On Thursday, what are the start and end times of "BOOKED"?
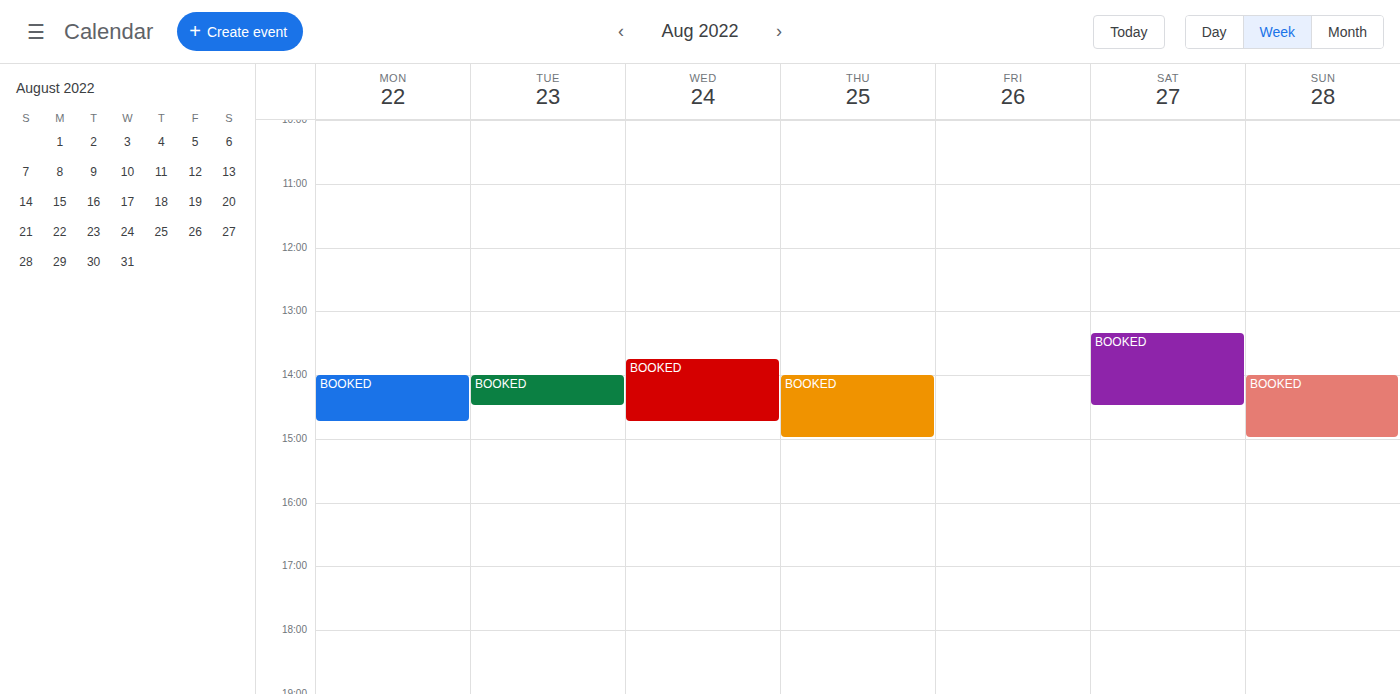
2:00 PM to 3:00 PM